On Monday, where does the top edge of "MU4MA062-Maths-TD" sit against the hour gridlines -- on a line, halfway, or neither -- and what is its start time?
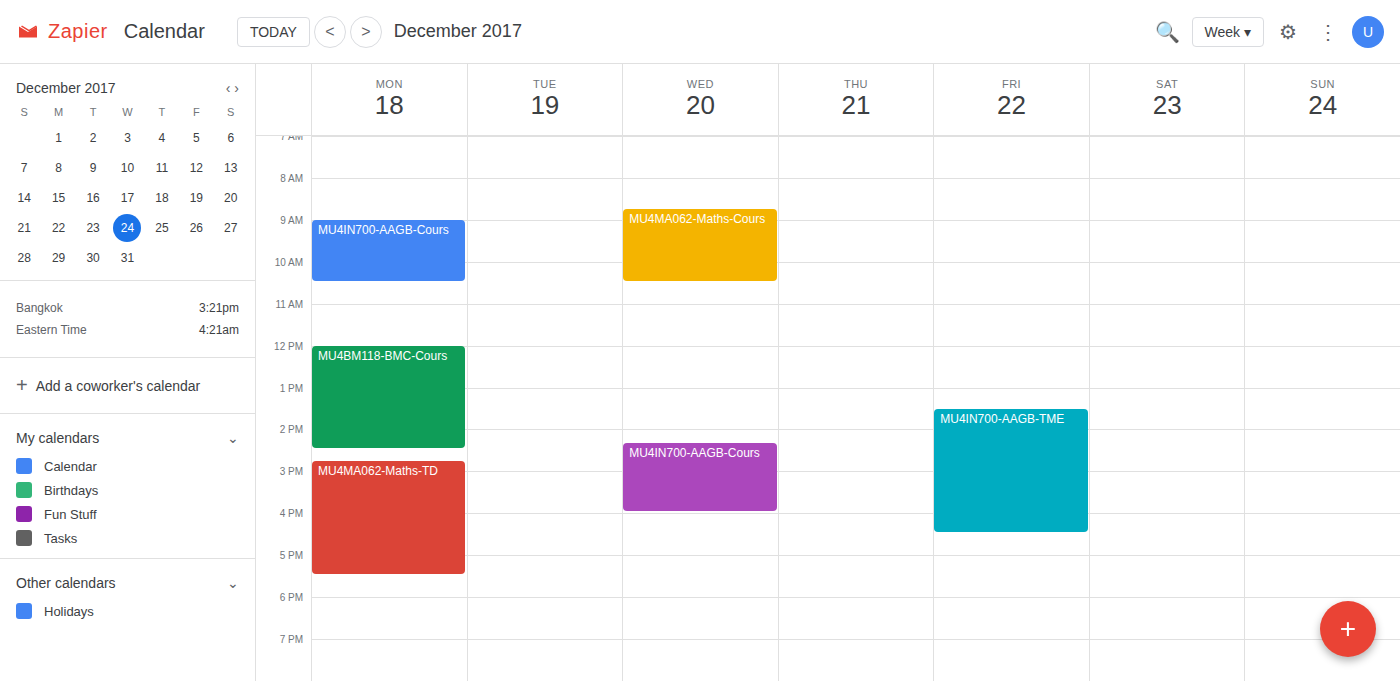
2:45 PM -- neither: three quarters of the way from the 2 PM line to the 3 PM line.